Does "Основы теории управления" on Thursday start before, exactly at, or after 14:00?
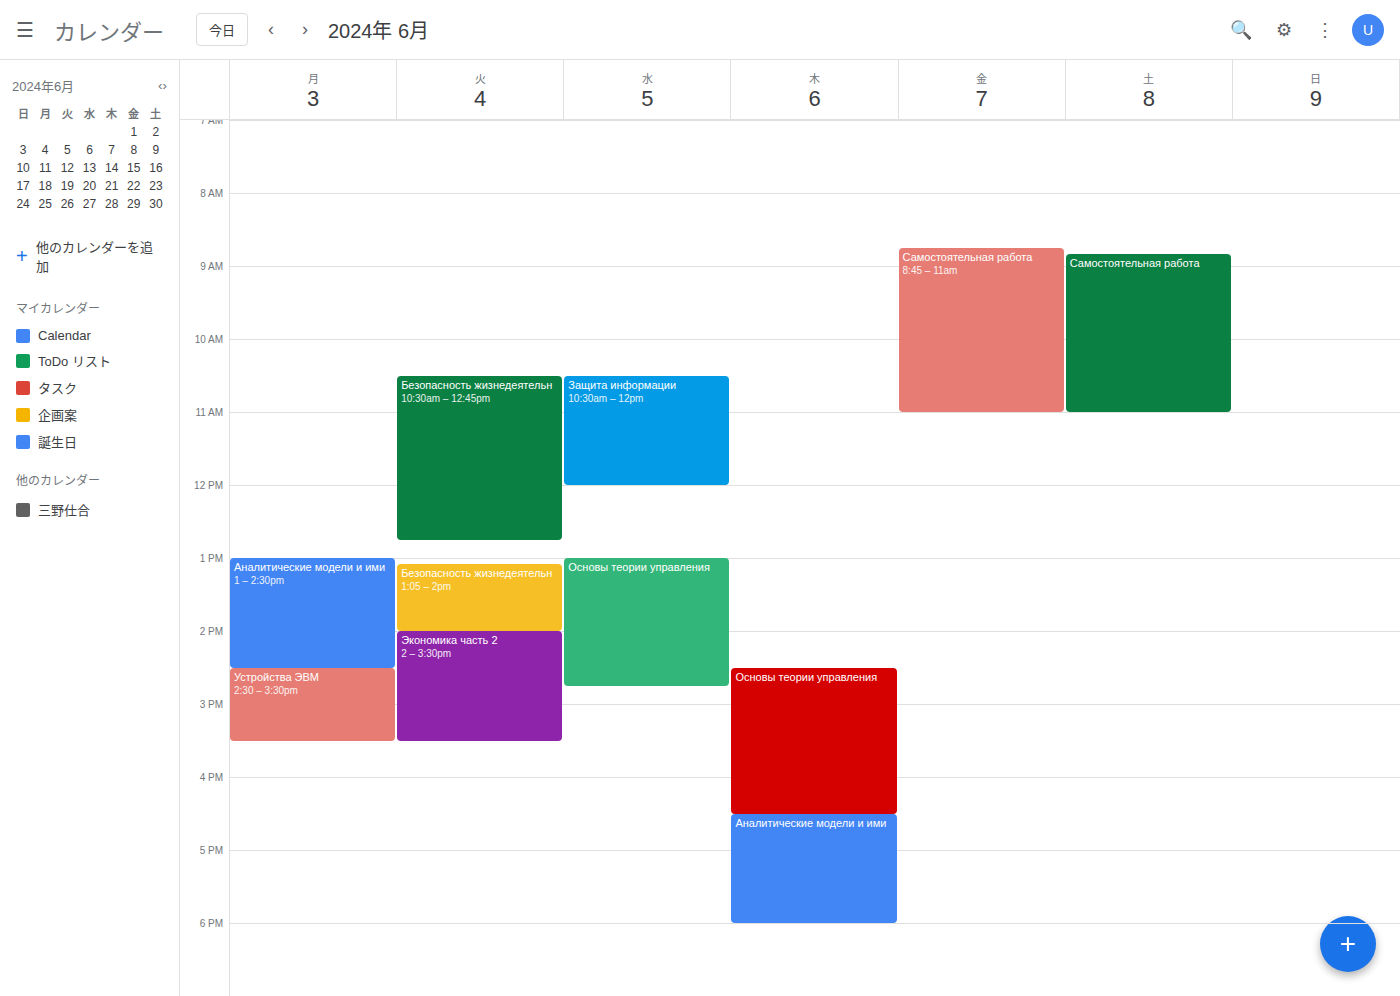
14:30 -- after 14:00, 30 minutes below the 14:00 line.